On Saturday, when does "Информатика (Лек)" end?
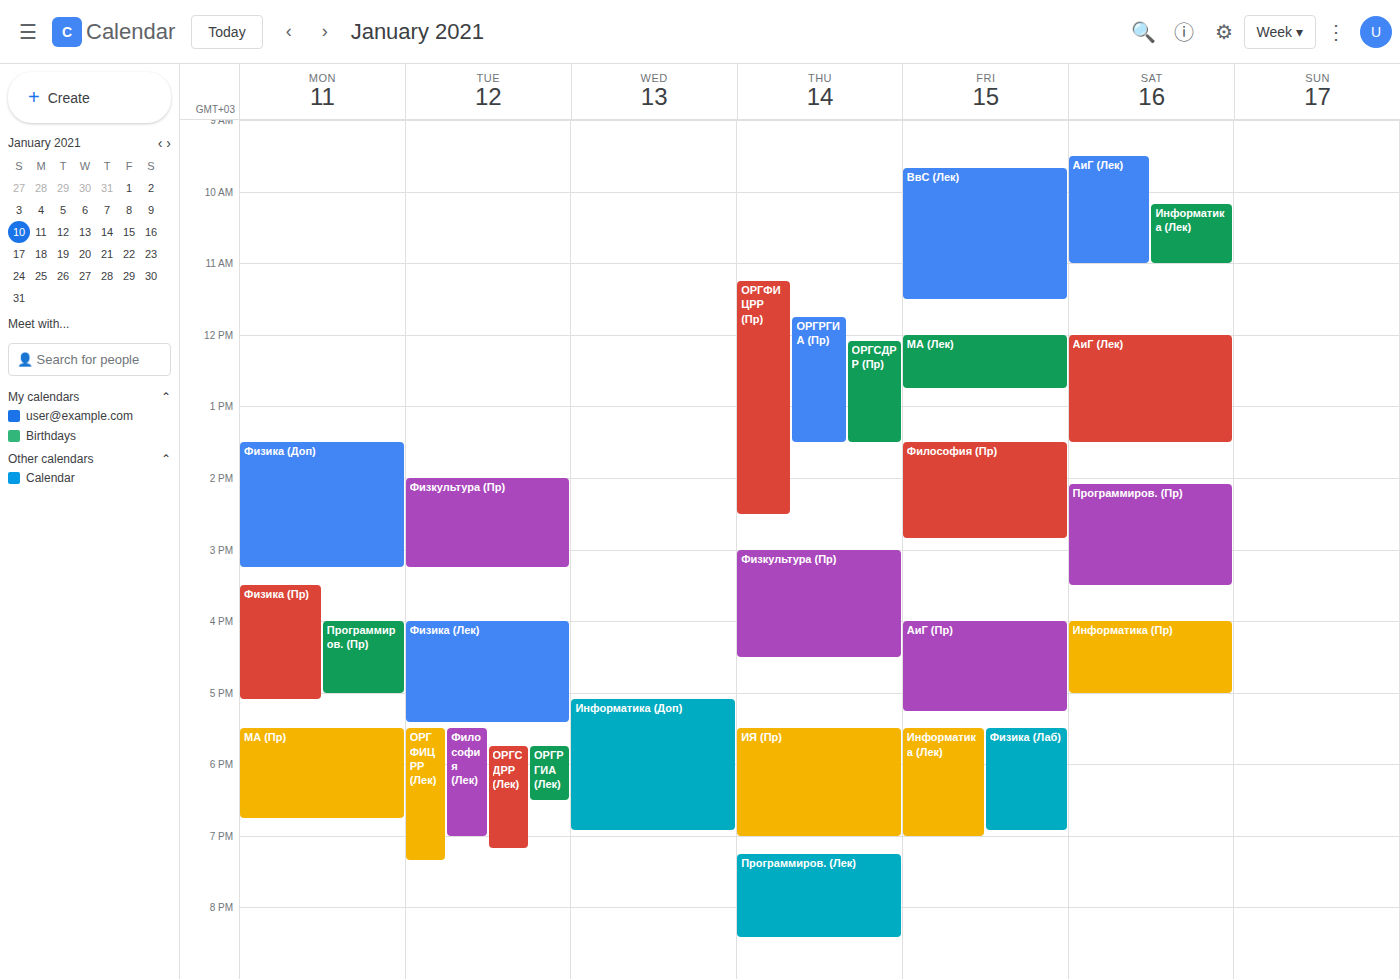
11:00 AM